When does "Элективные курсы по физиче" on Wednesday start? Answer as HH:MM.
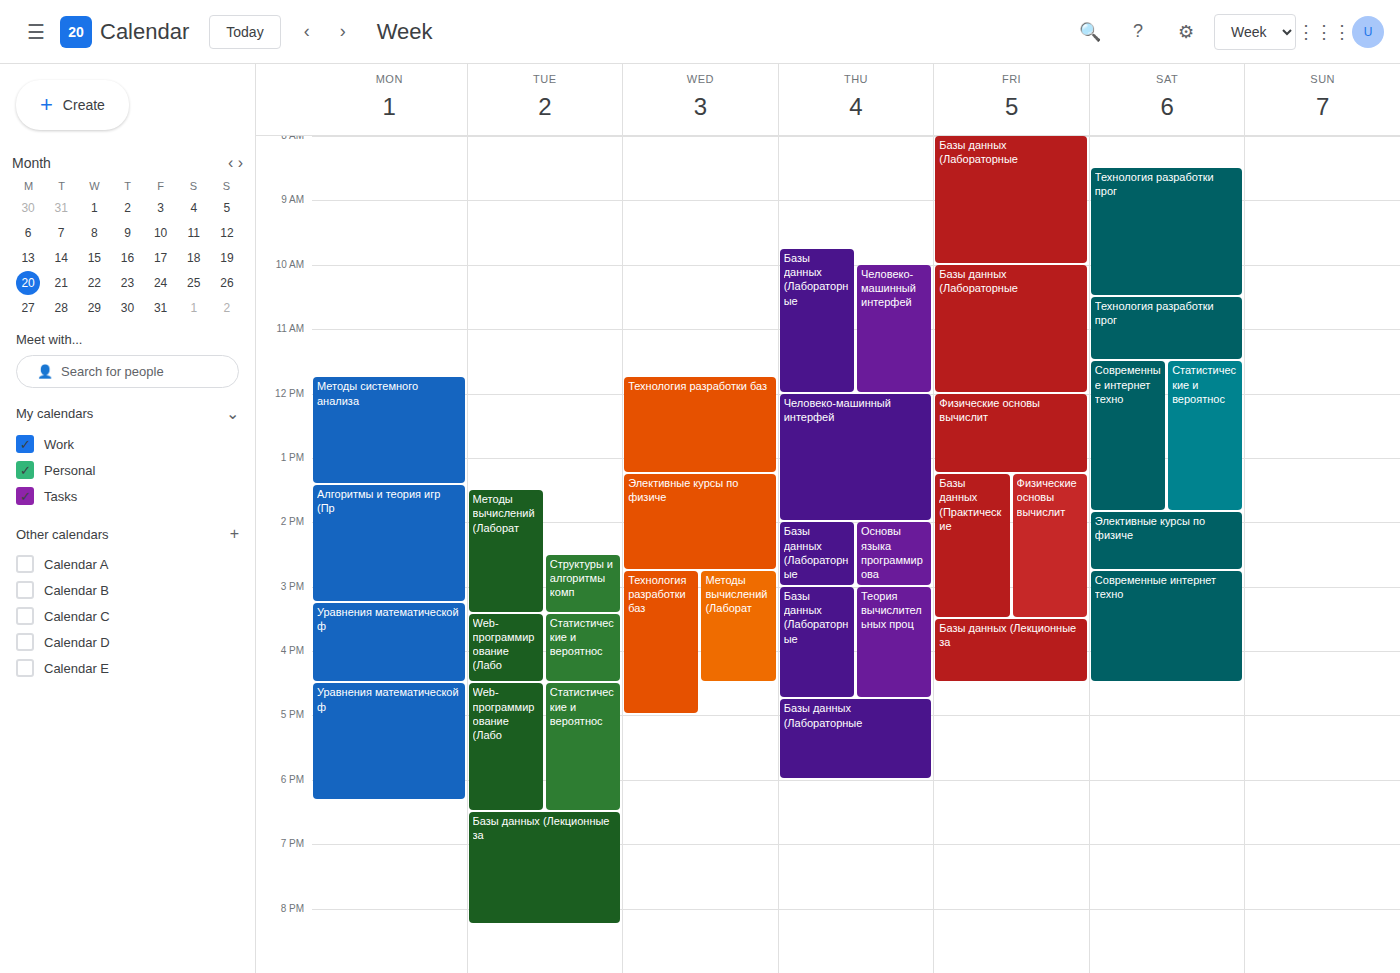
13:15